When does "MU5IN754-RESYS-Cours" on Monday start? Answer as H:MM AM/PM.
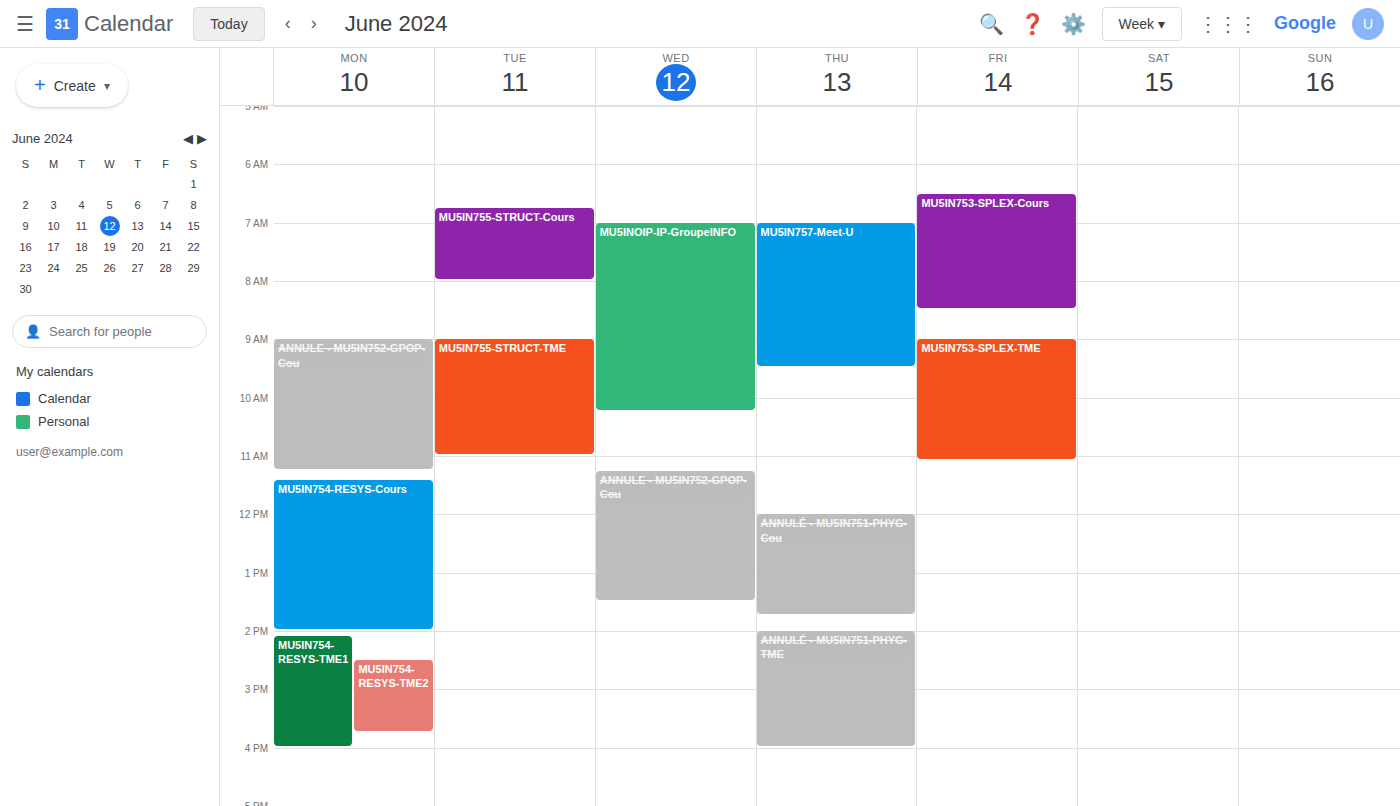
11:25 AM